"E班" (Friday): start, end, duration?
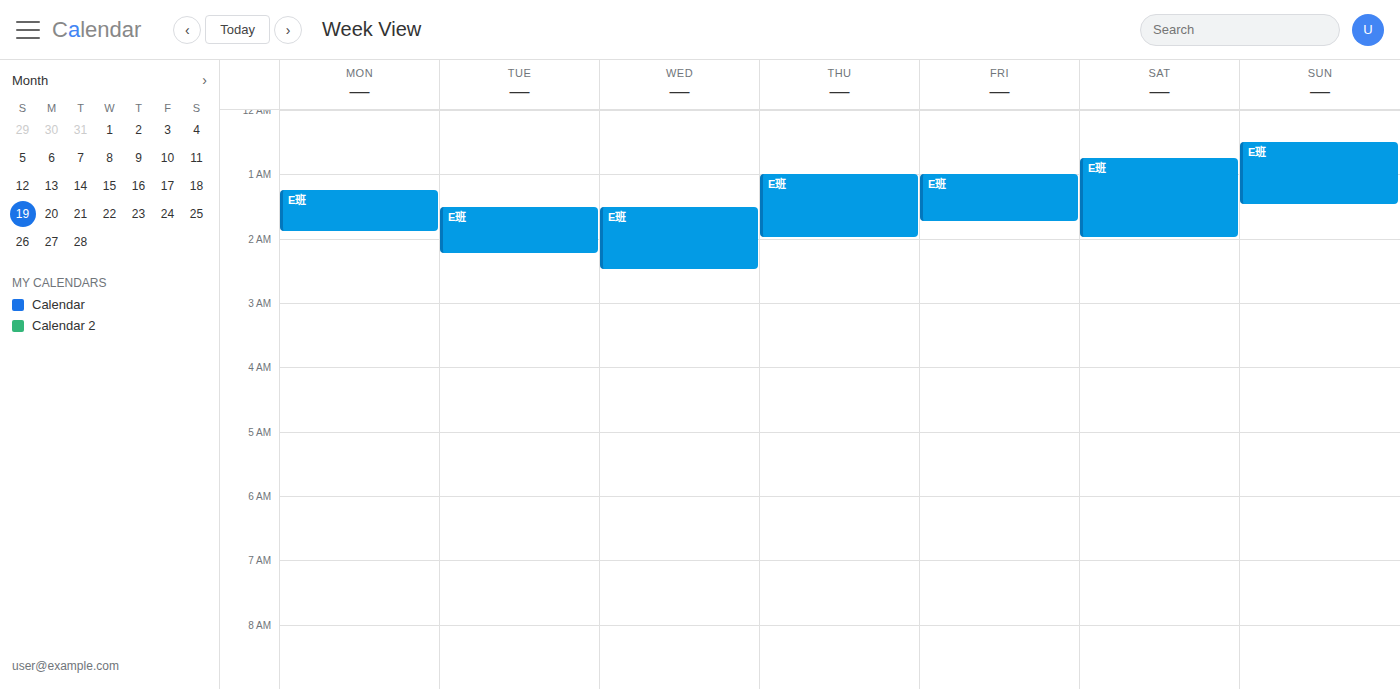
1:00 AM to 1:45 AM, 45 minutes